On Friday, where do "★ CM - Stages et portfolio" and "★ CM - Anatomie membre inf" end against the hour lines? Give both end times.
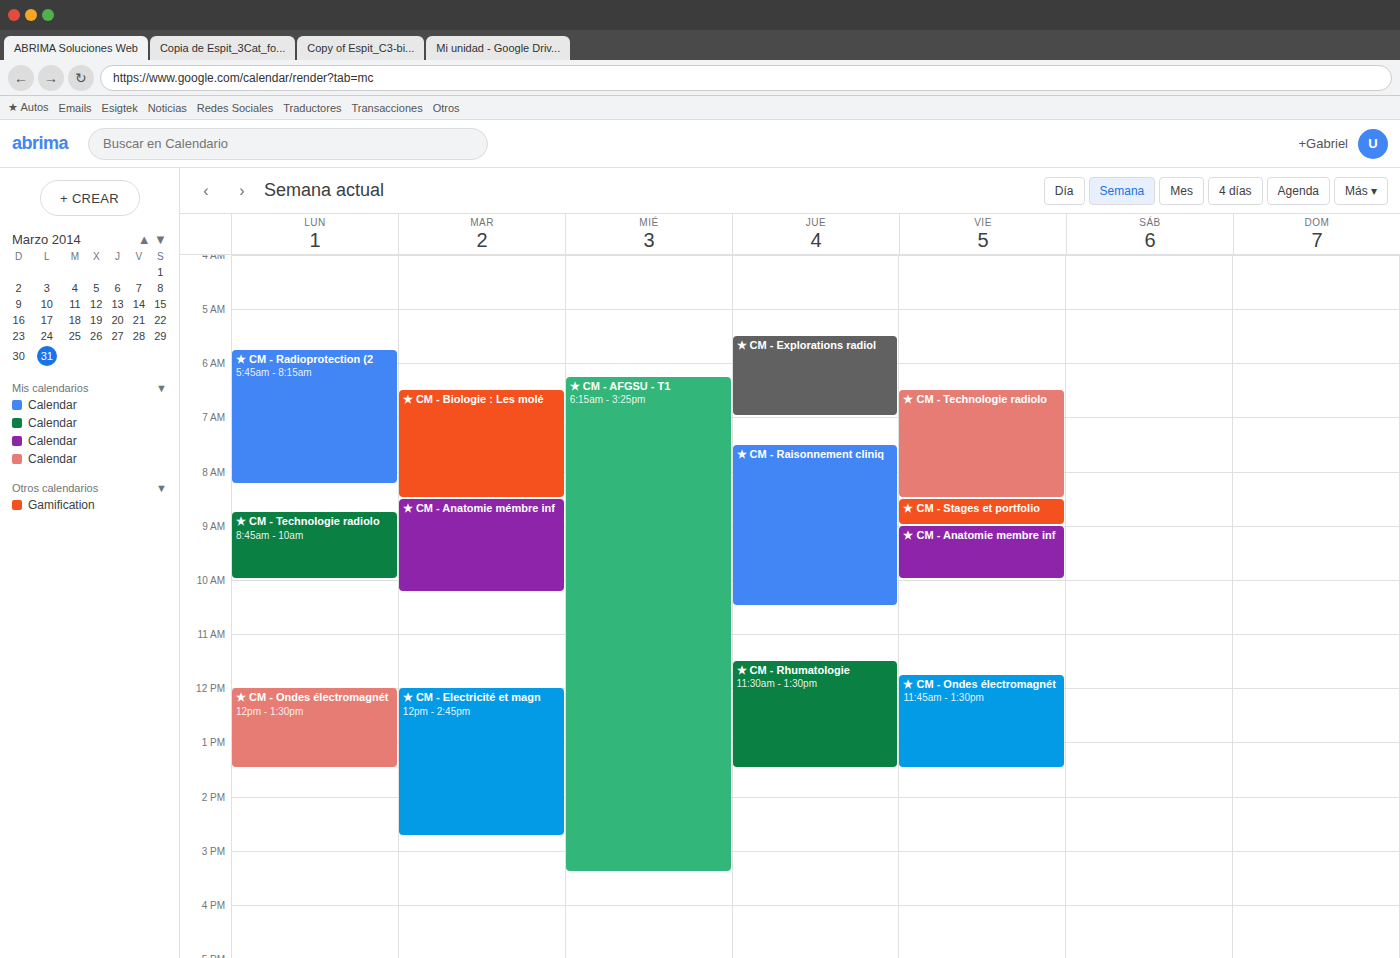
"★ CM - Stages et portfolio": 9:00 AM, exactly on the 9 AM line. "★ CM - Anatomie membre inf": 10:00 AM, exactly on the 10 AM line.